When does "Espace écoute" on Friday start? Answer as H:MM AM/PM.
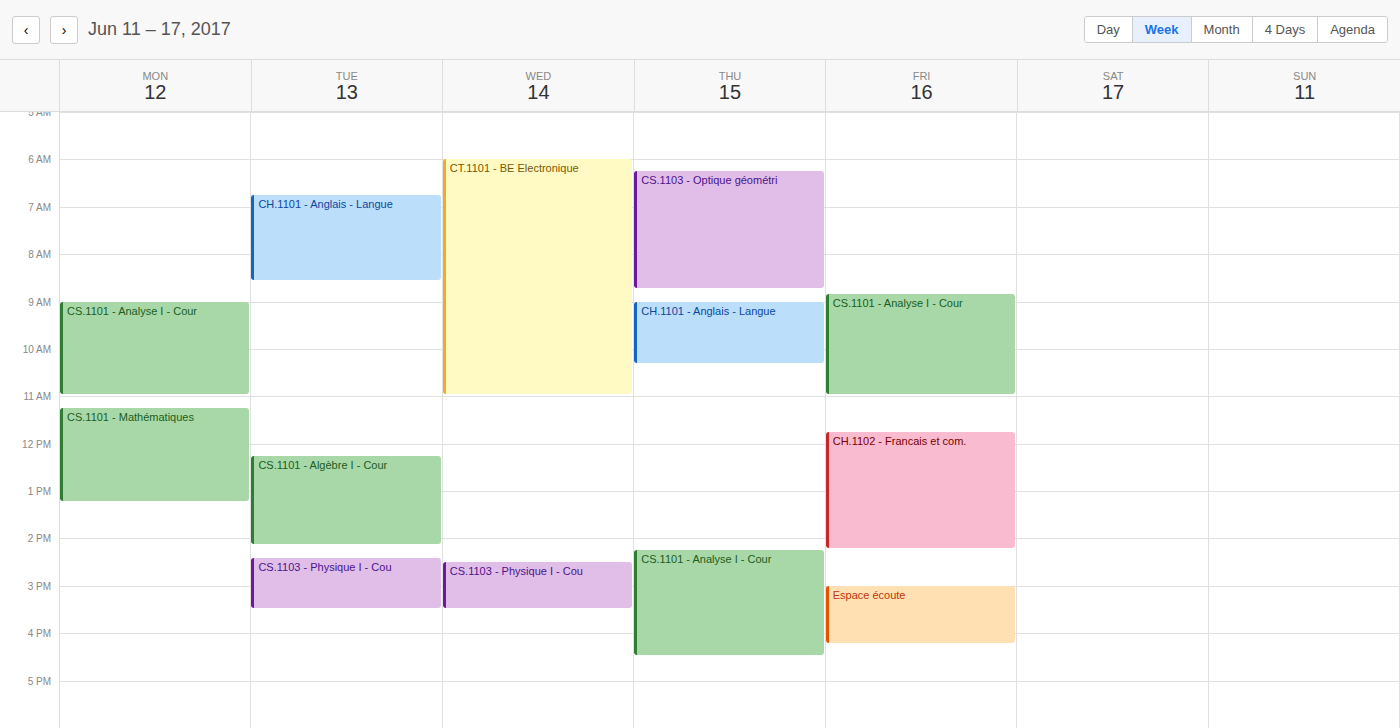
3:00 PM